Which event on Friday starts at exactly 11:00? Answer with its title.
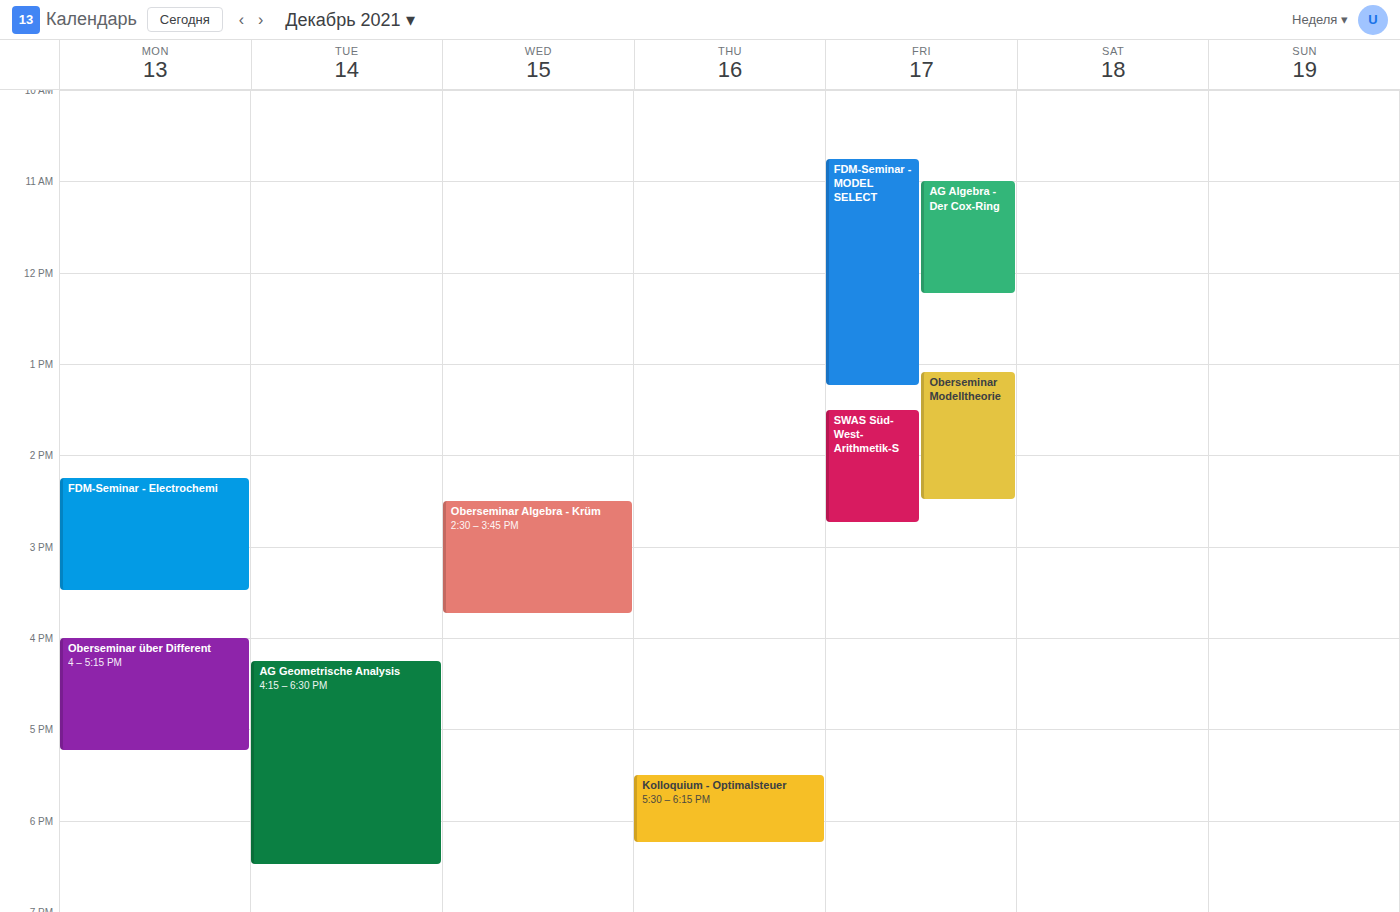
"AG Algebra - Der Cox-Ring"